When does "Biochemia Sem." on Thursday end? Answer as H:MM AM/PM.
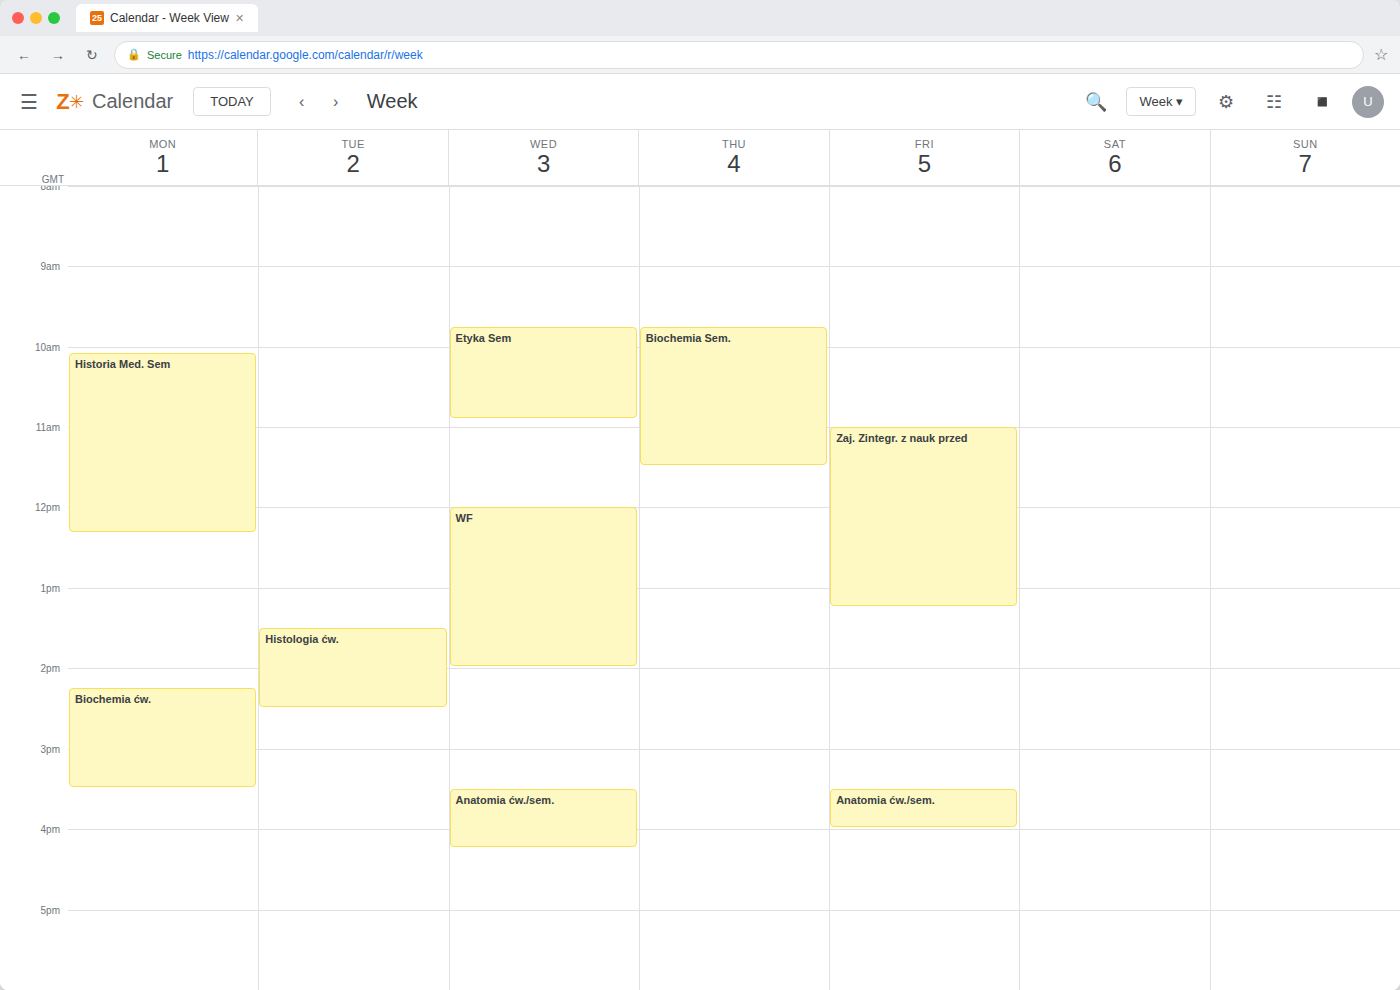
11:30 AM